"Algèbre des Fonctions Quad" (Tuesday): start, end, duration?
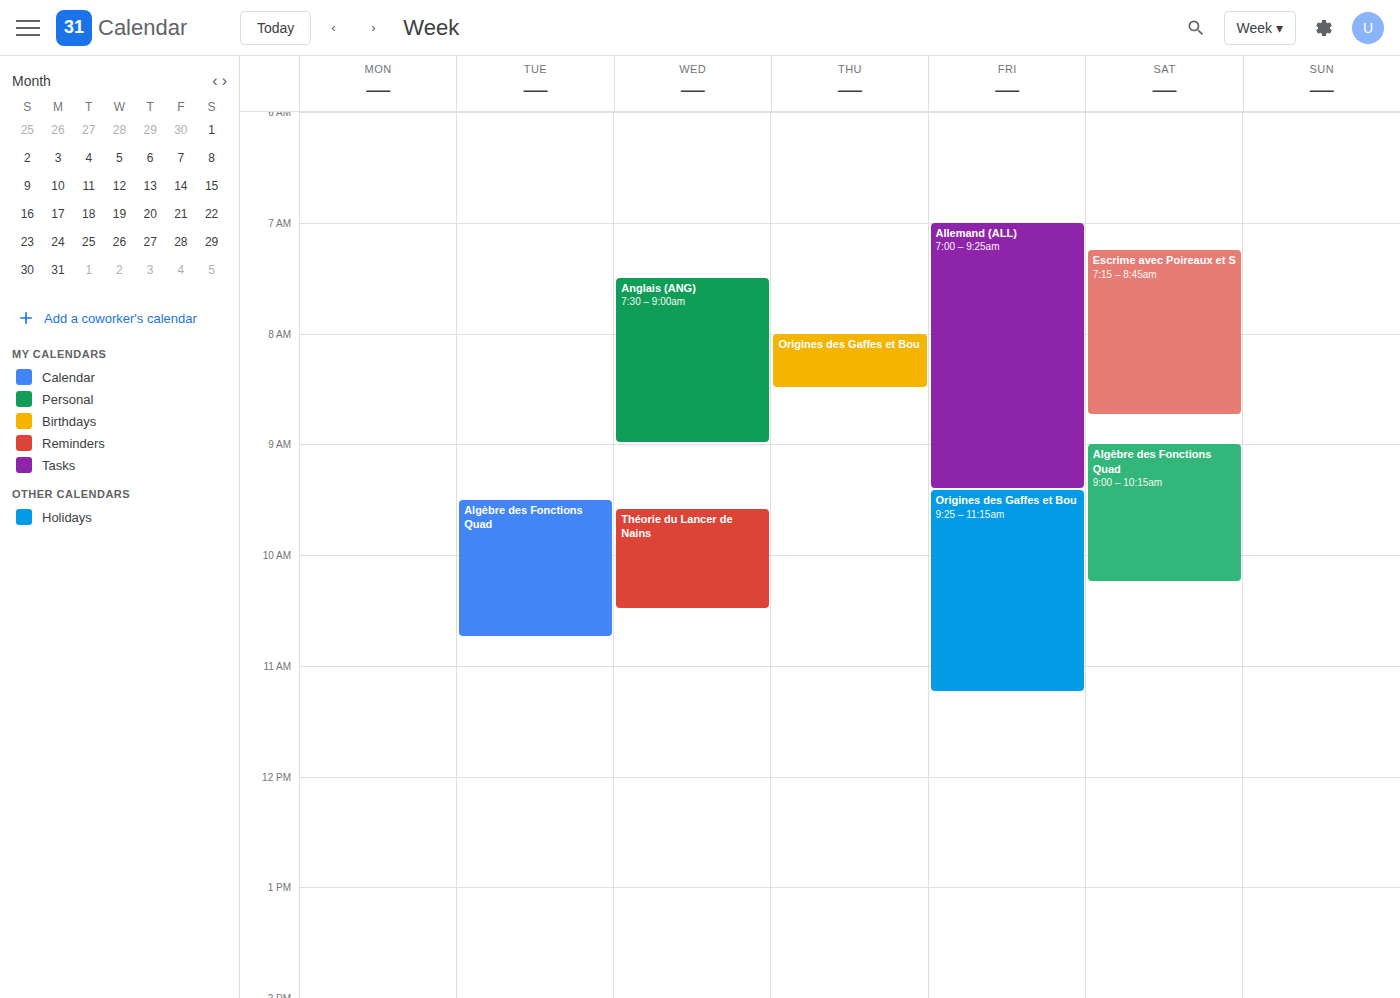
9:30 AM to 10:45 AM, 1 hour 15 minutes